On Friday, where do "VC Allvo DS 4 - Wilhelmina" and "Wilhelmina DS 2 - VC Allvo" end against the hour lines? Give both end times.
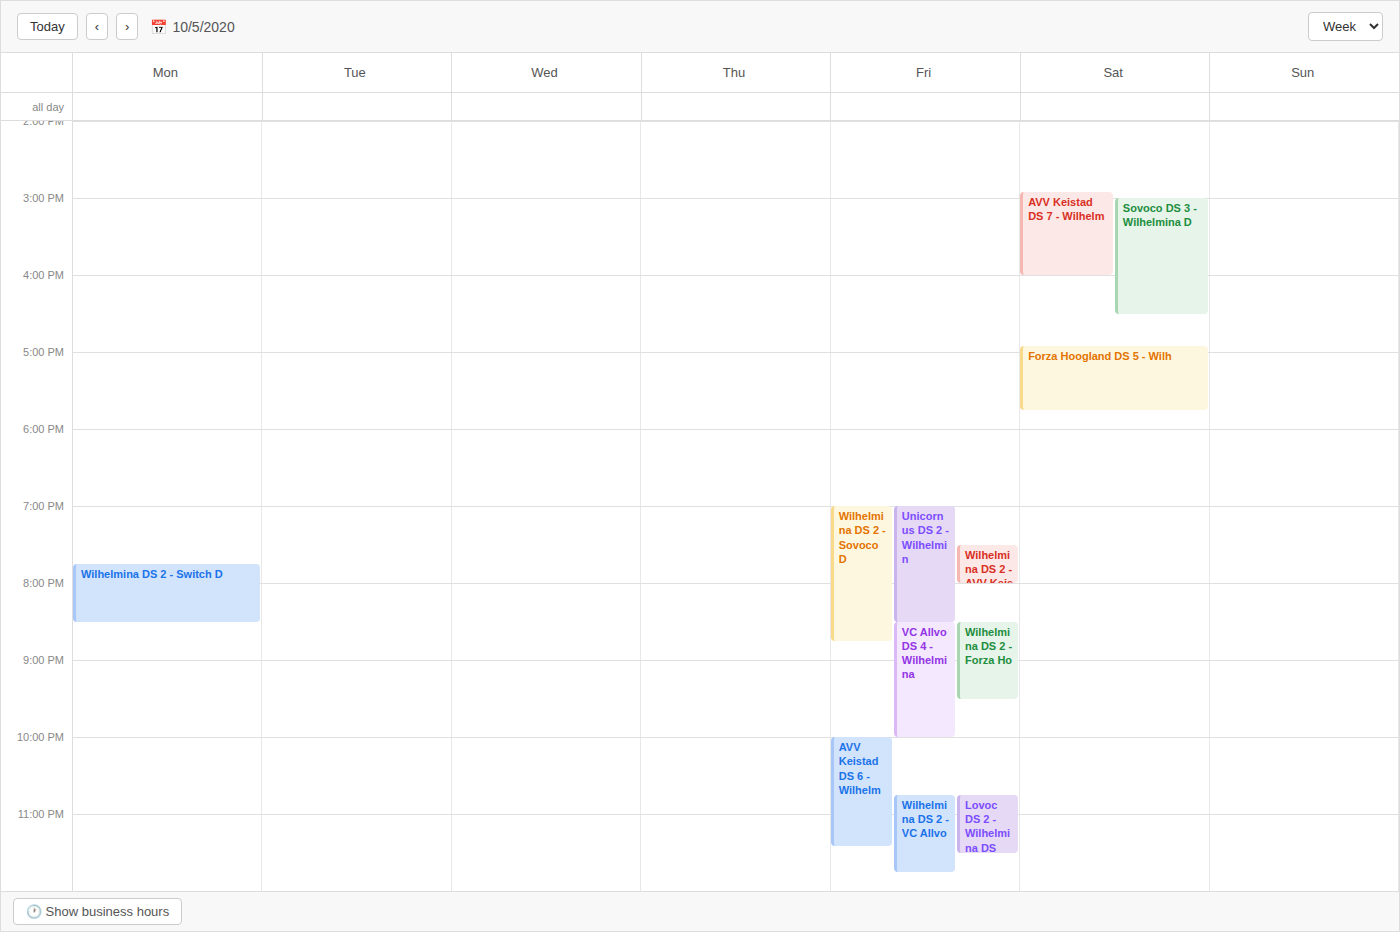
"VC Allvo DS 4 - Wilhelmina": 10:00 PM, exactly on the 10 PM line. "Wilhelmina DS 2 - VC Allvo": 11:45 PM, neither: three quarters of the way from the 11 PM line to the 12 AM line.